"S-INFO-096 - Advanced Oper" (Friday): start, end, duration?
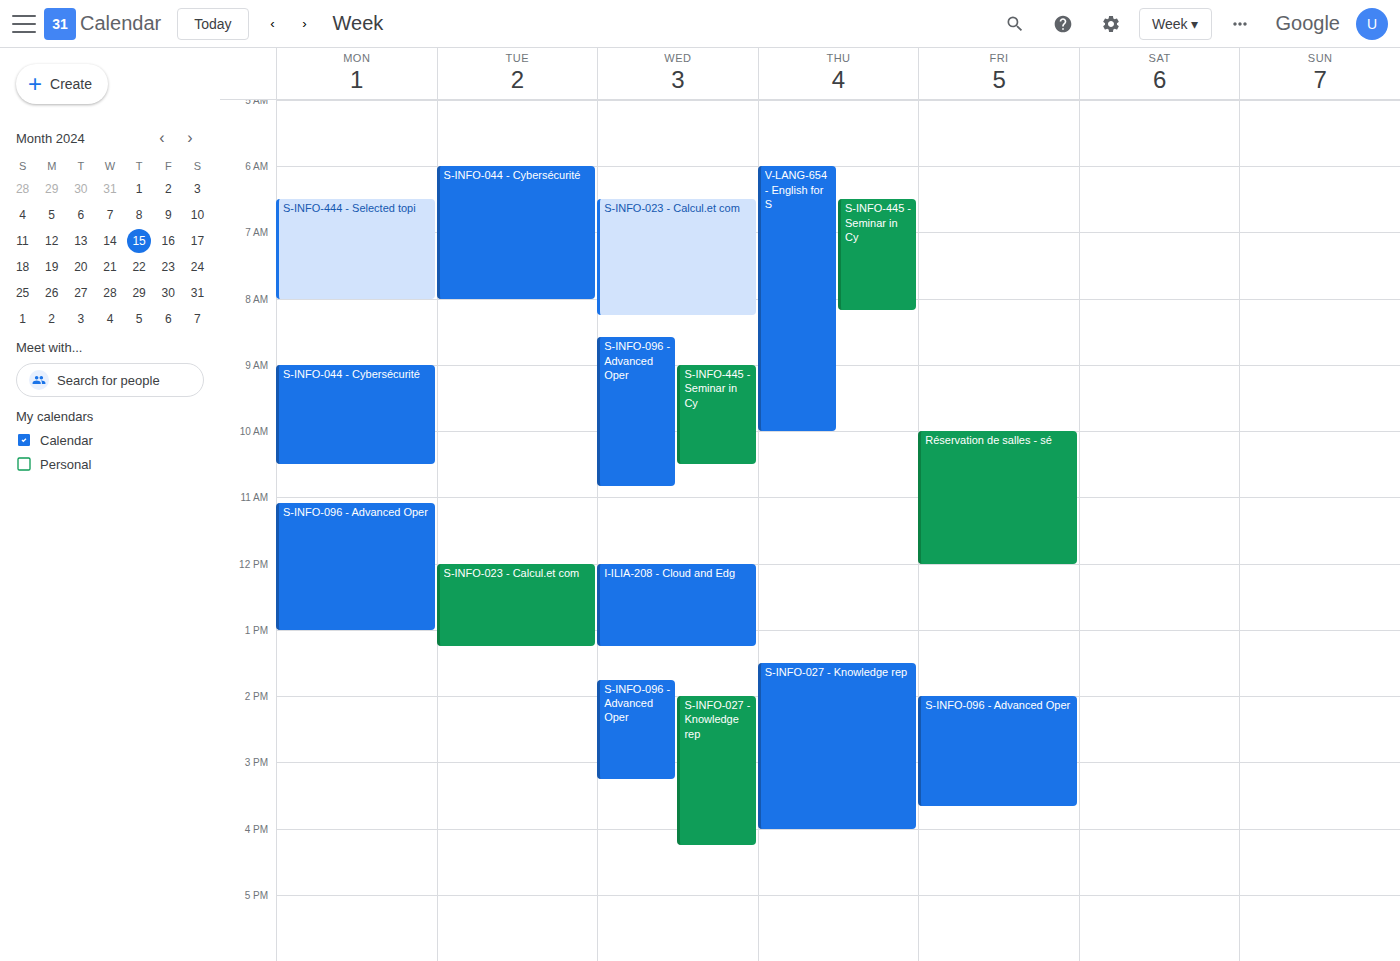
2:00 PM to 3:40 PM, 1 hour 40 minutes